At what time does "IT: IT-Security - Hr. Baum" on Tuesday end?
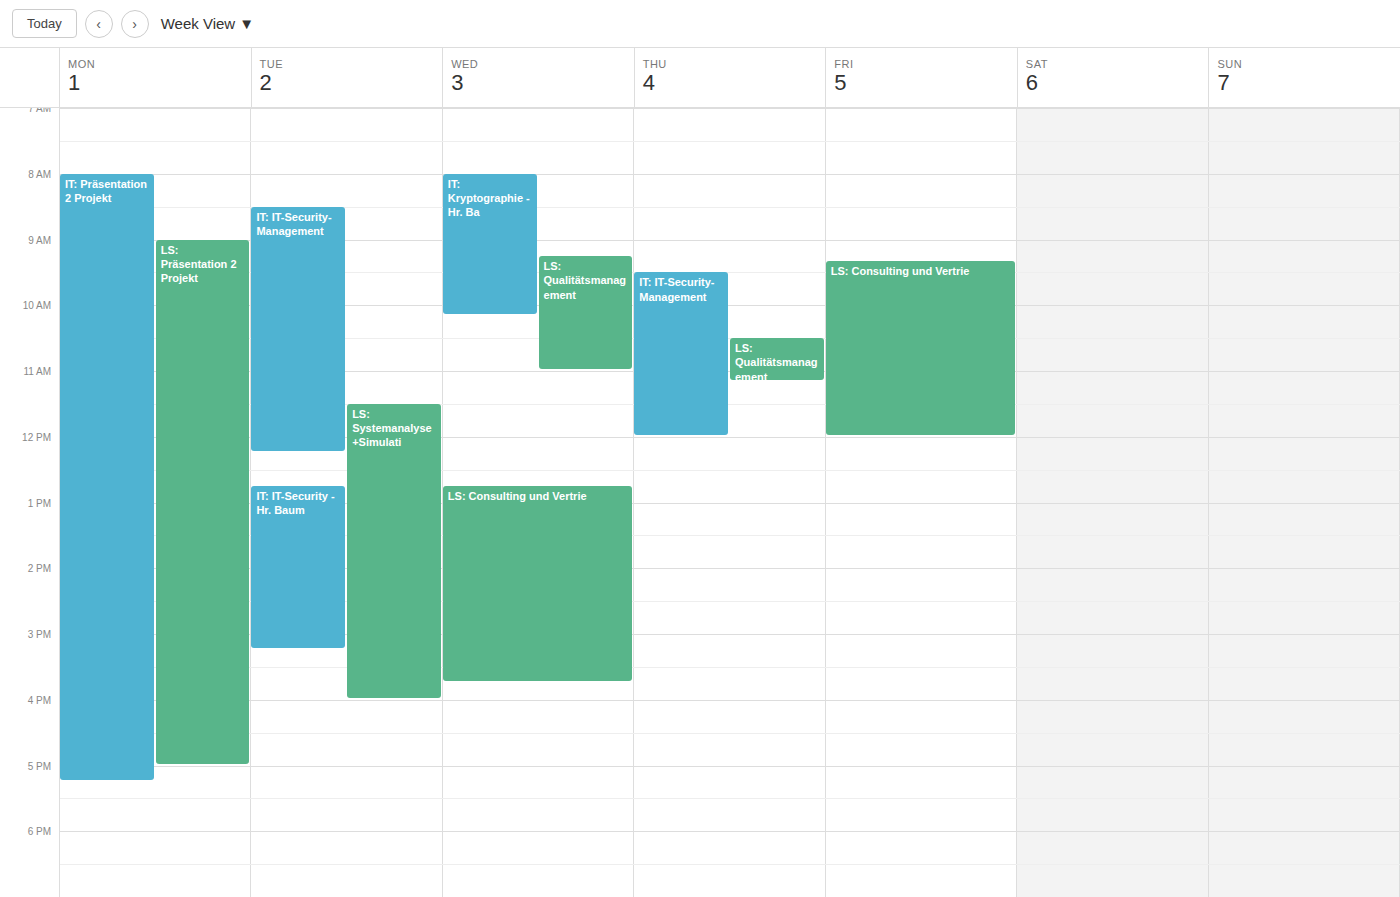
3:15 PM